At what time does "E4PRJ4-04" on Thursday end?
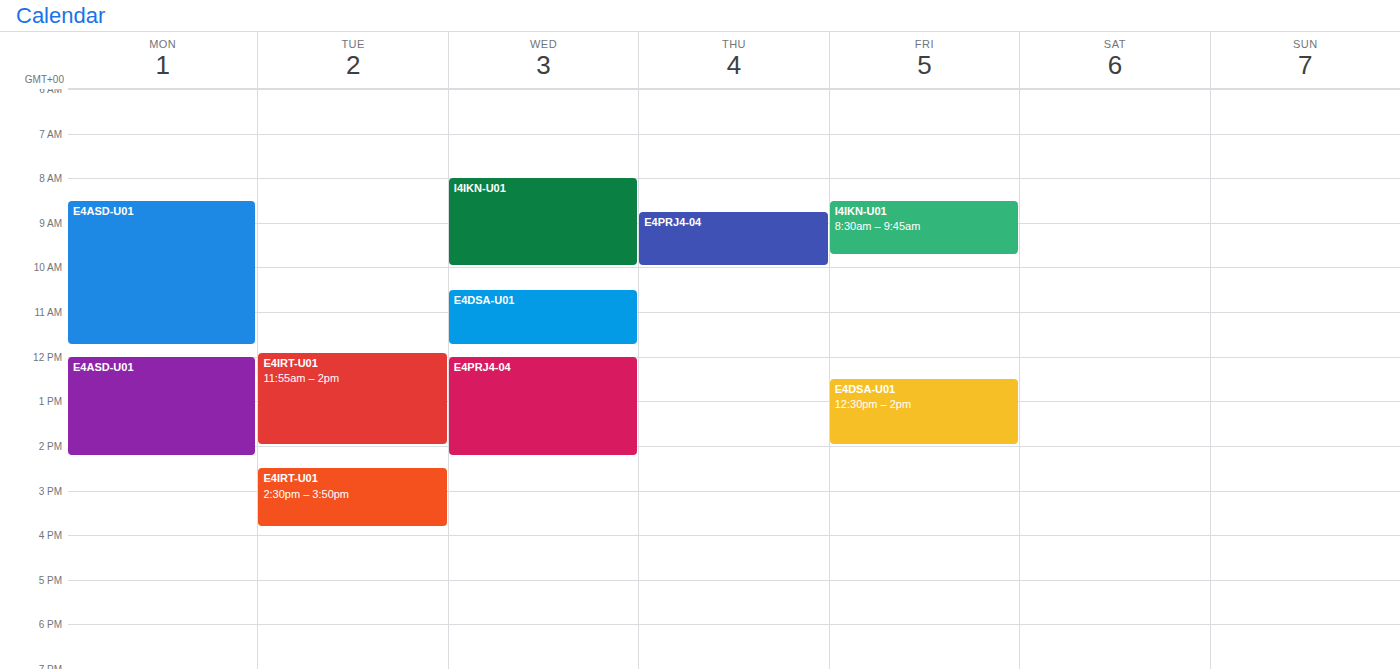
10:00 AM